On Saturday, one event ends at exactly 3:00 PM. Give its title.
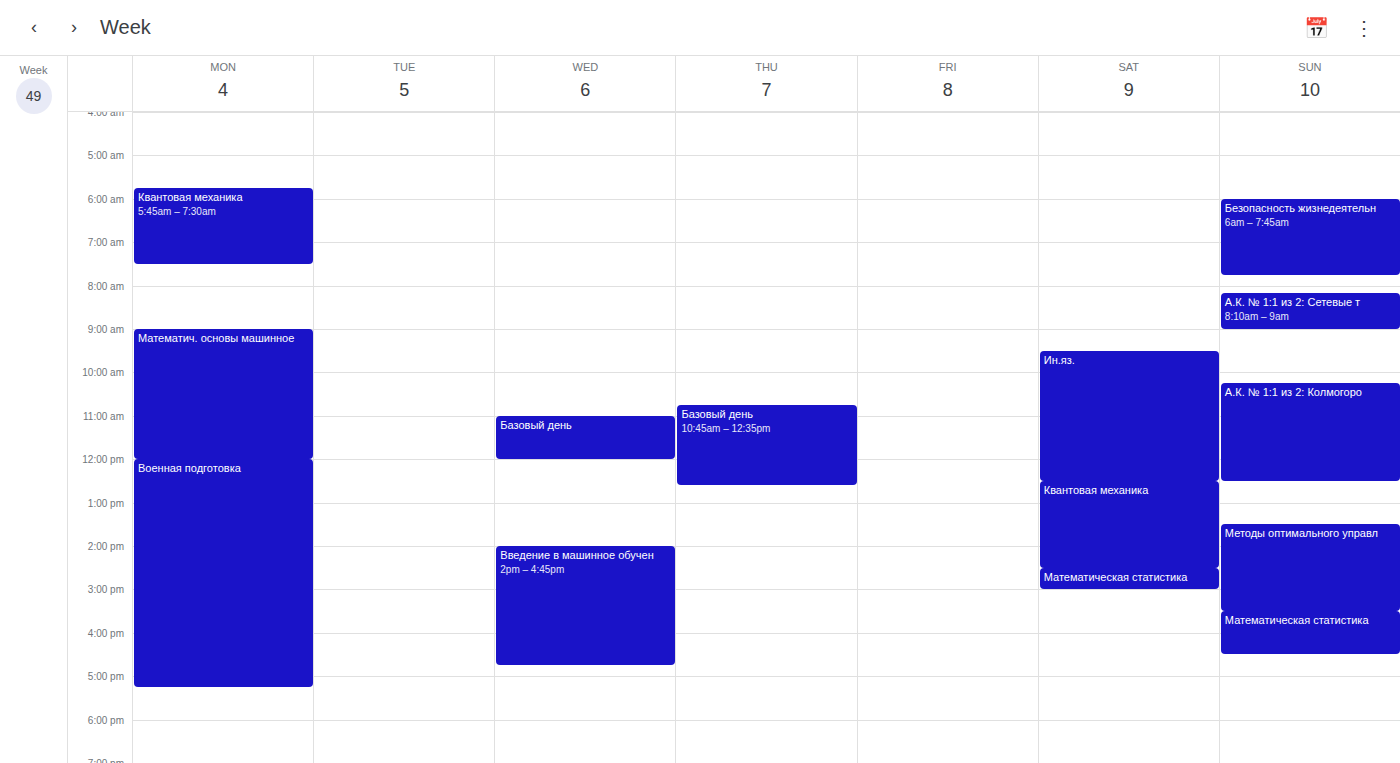
"Математическая статистика"